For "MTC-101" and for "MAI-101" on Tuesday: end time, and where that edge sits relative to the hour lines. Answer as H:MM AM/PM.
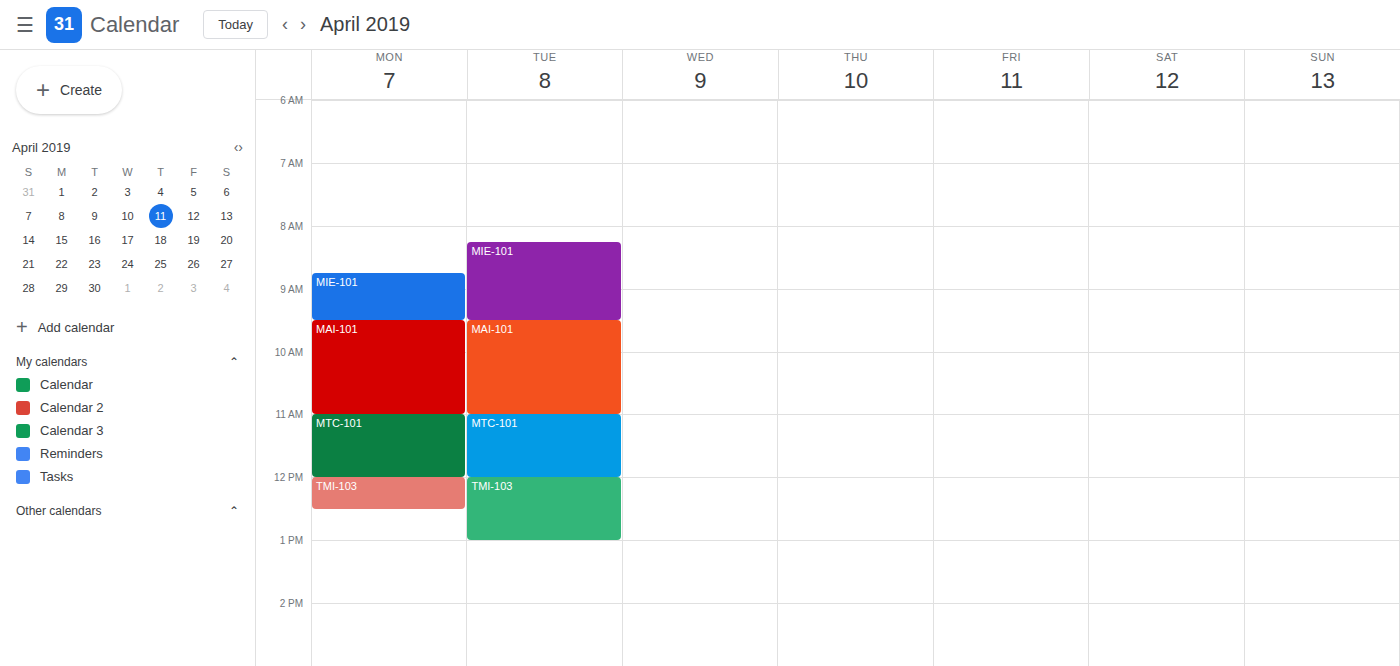
"MTC-101": 12:00 PM, exactly on the 12 PM line. "MAI-101": 11:00 AM, exactly on the 11 AM line.